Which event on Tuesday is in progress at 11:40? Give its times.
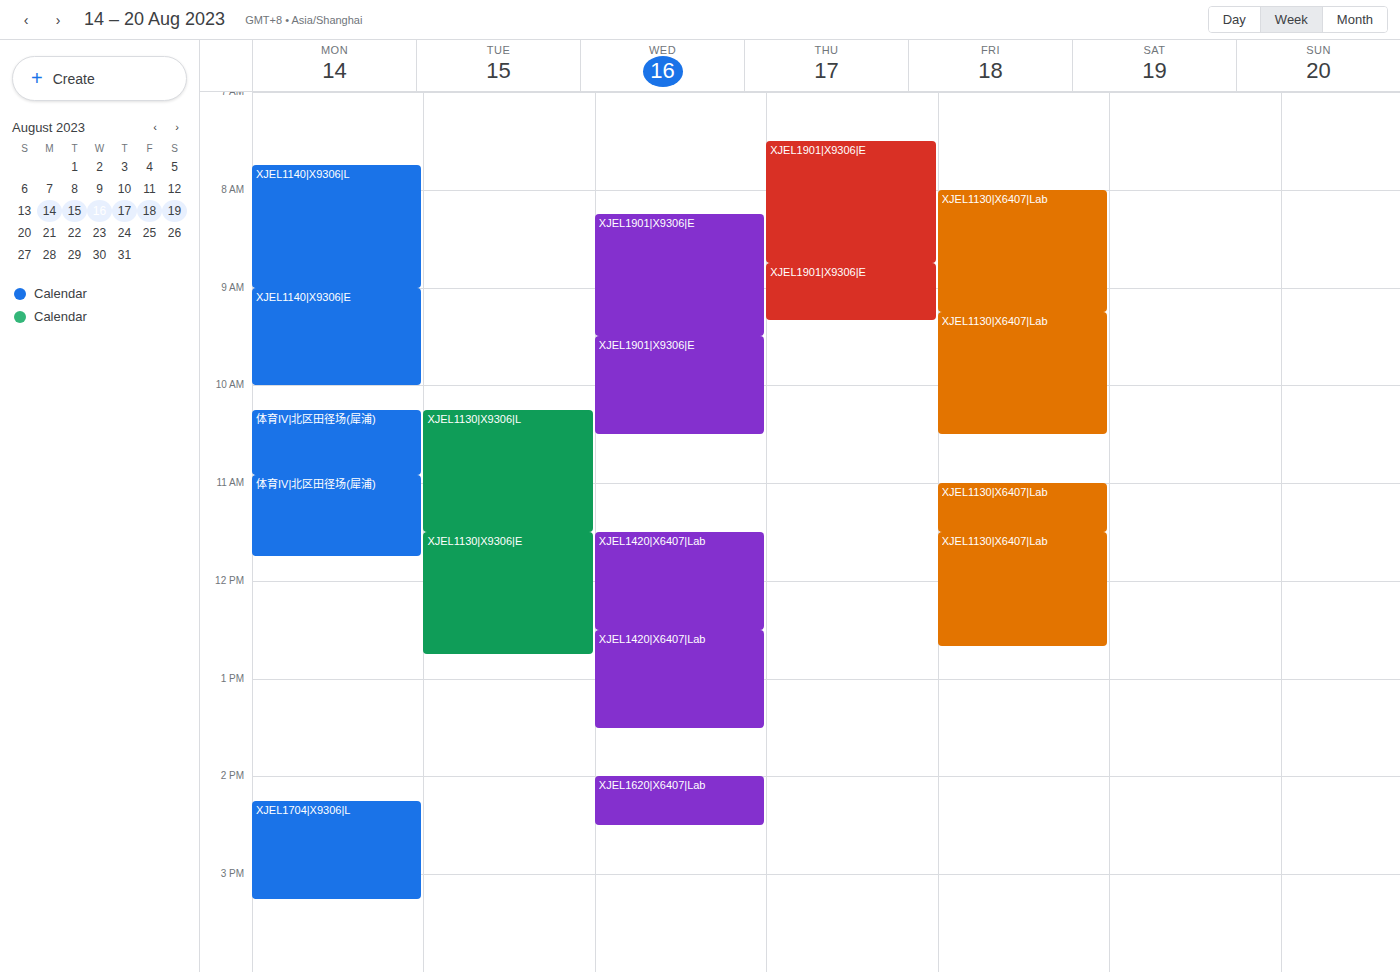
"XJEL1130|X9306|E", 11:30 to 12:45